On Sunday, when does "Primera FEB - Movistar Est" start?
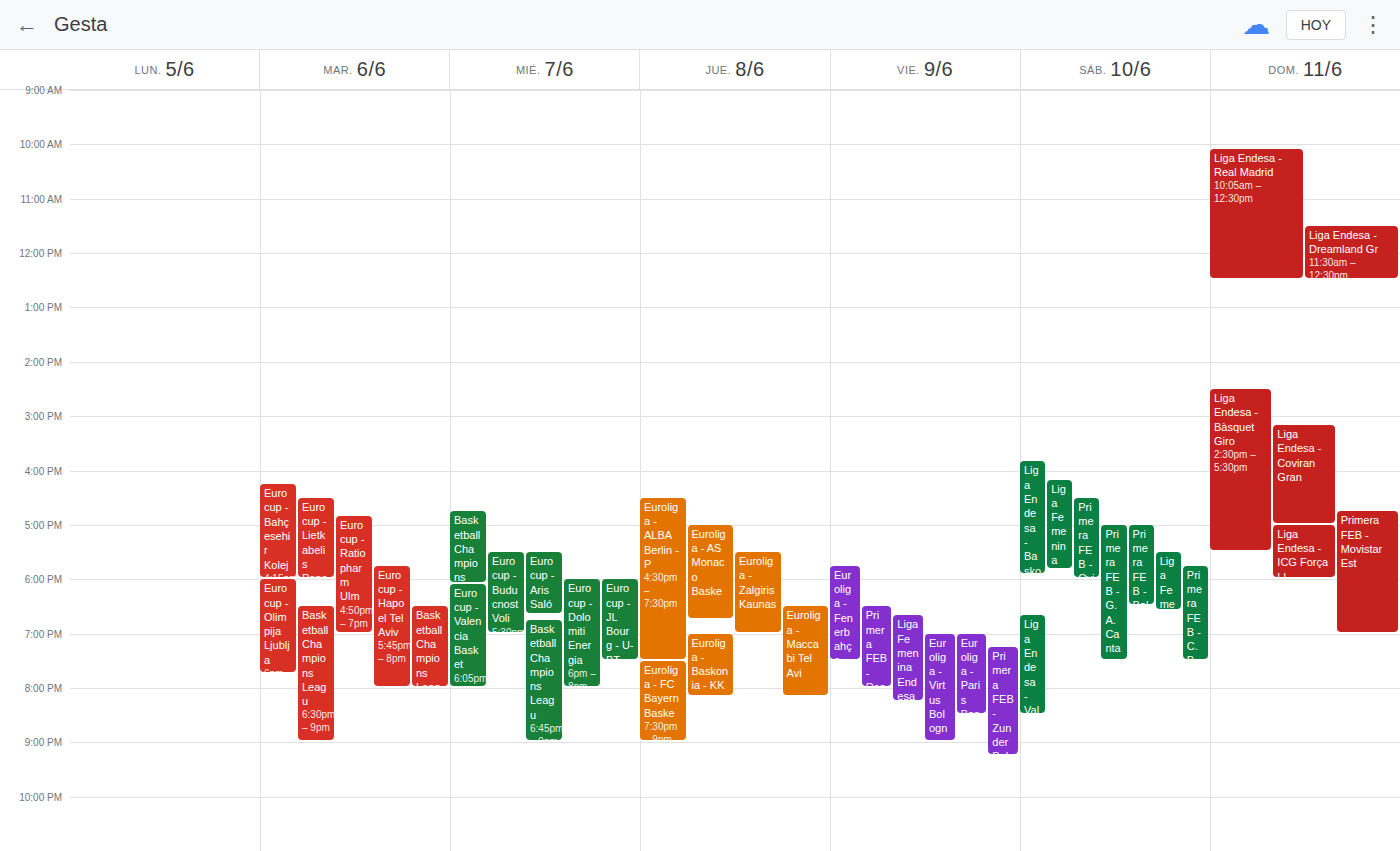
4:45 PM